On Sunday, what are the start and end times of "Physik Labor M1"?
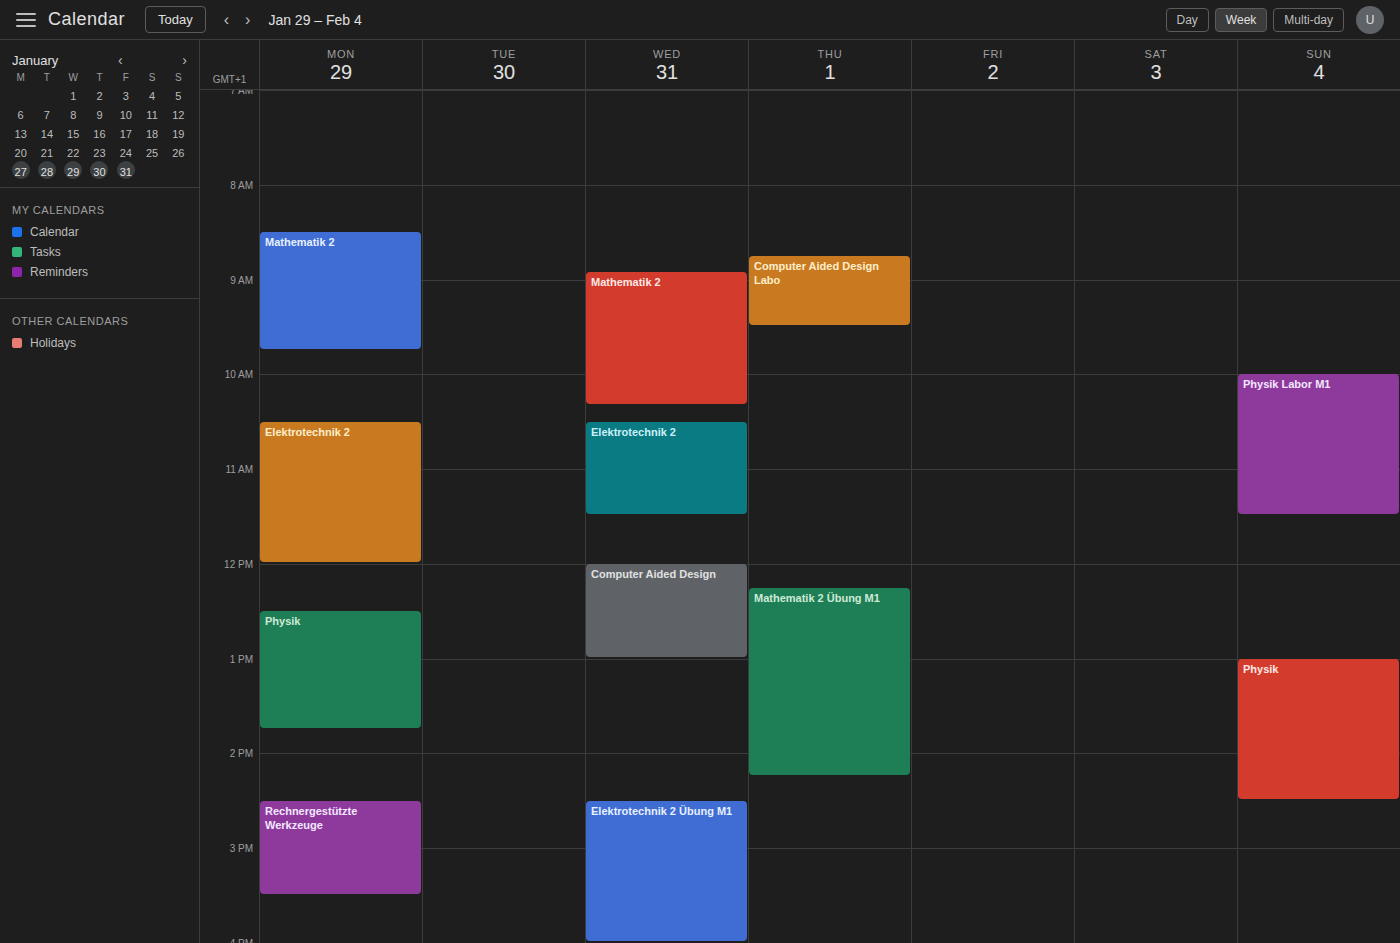
10:00 to 11:30